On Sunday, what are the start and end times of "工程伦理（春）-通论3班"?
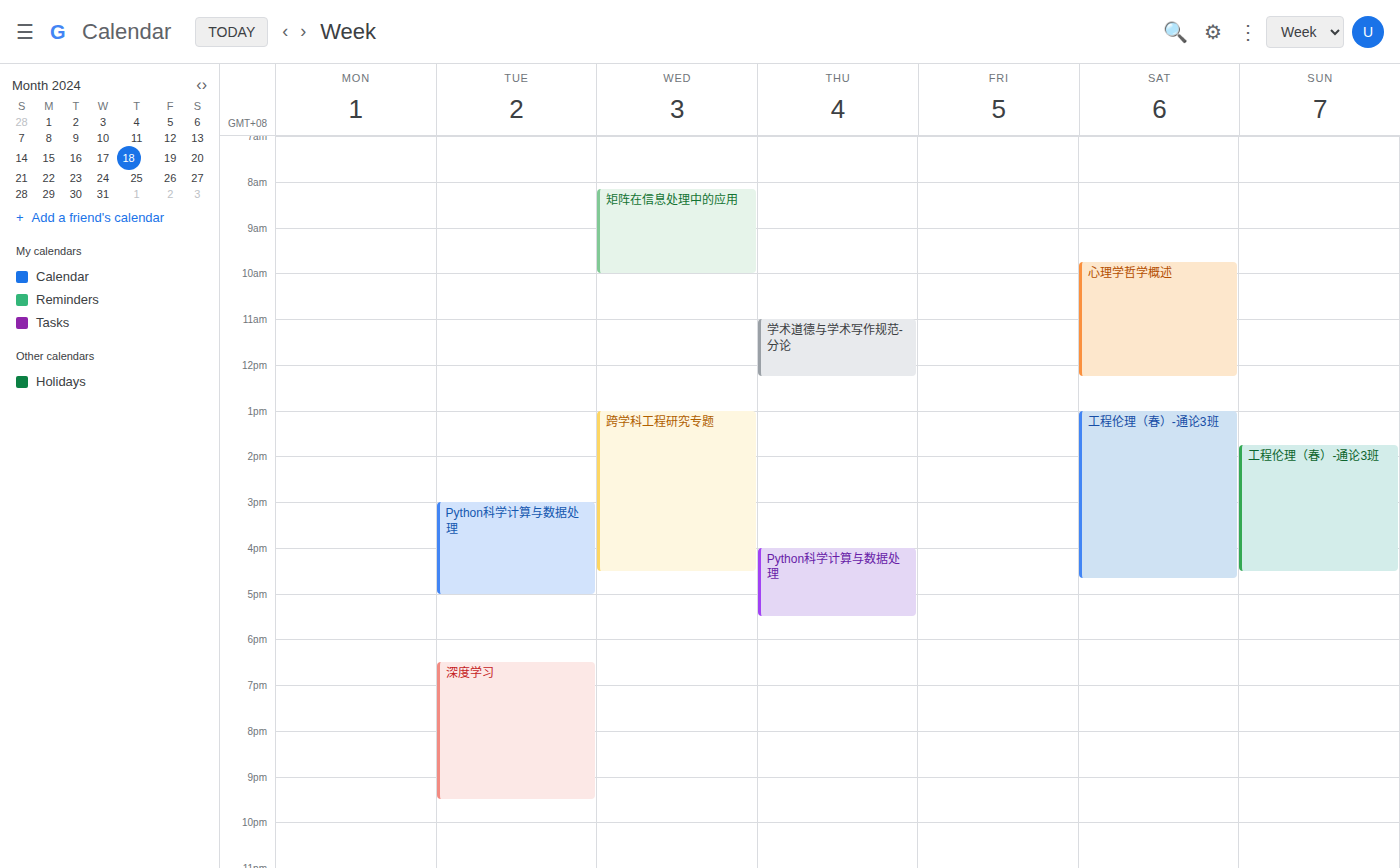
1:45 PM to 4:30 PM